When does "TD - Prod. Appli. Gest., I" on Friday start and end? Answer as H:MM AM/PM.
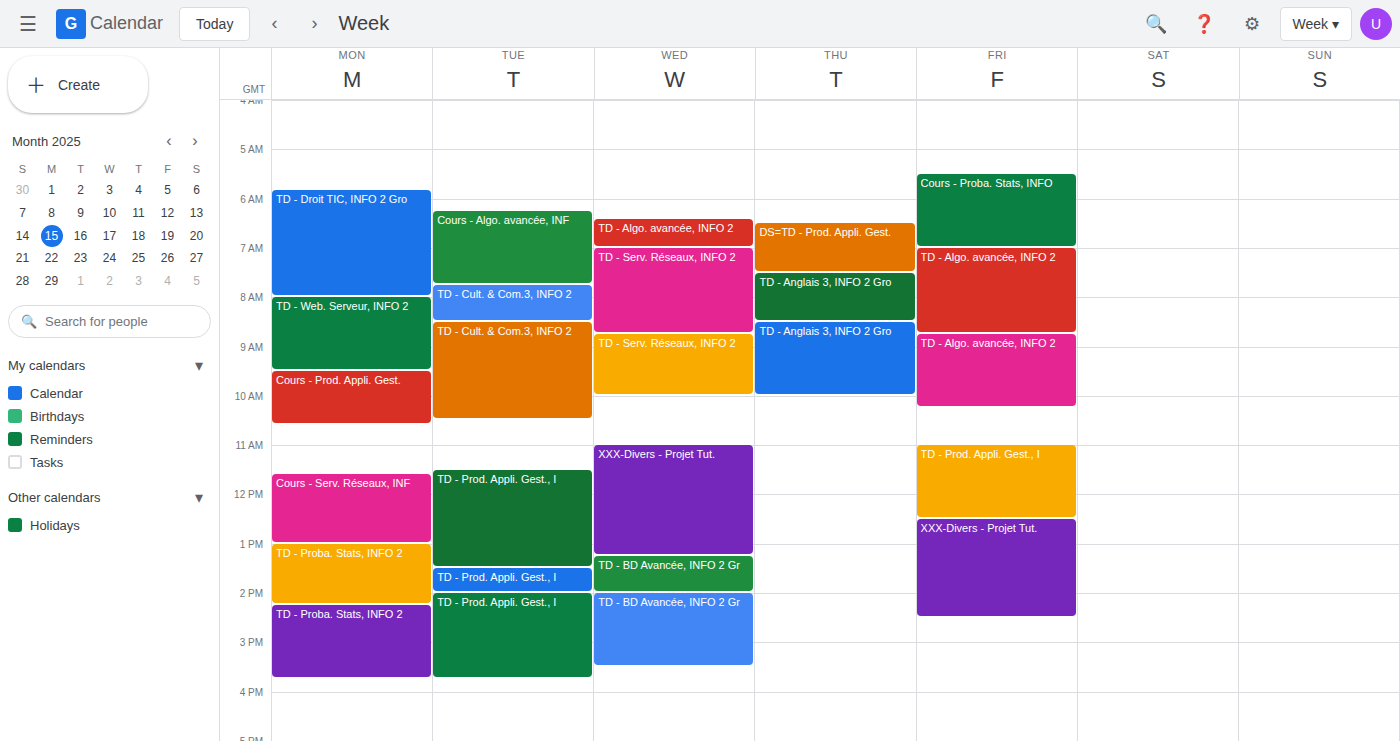
11:00 AM to 12:30 PM